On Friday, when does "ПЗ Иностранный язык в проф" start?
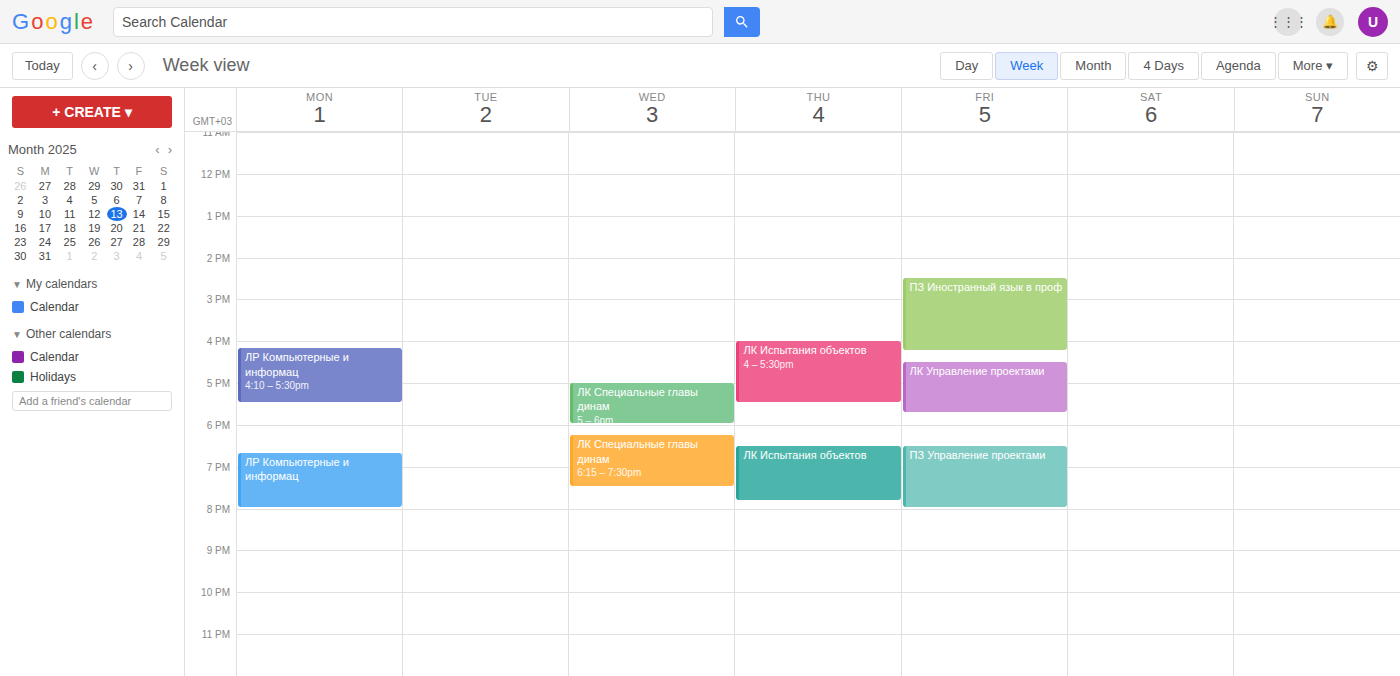
2:30 PM